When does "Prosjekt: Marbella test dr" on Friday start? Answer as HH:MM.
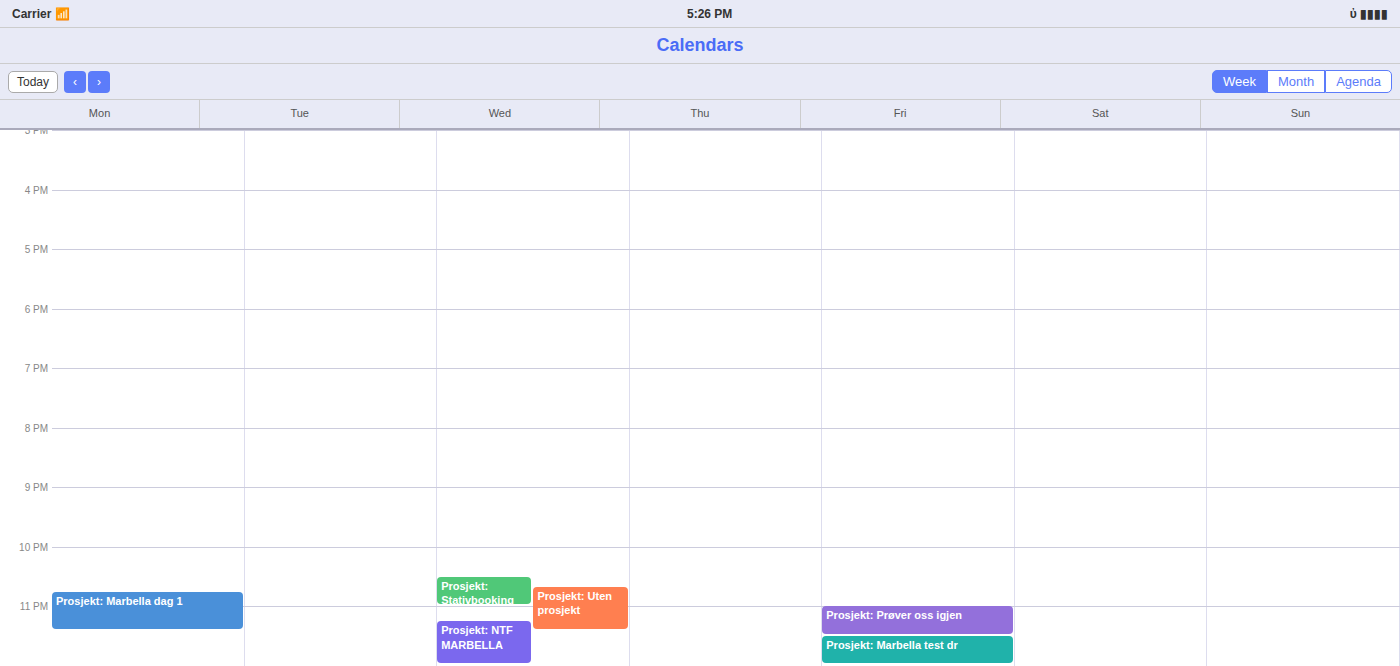
23:30